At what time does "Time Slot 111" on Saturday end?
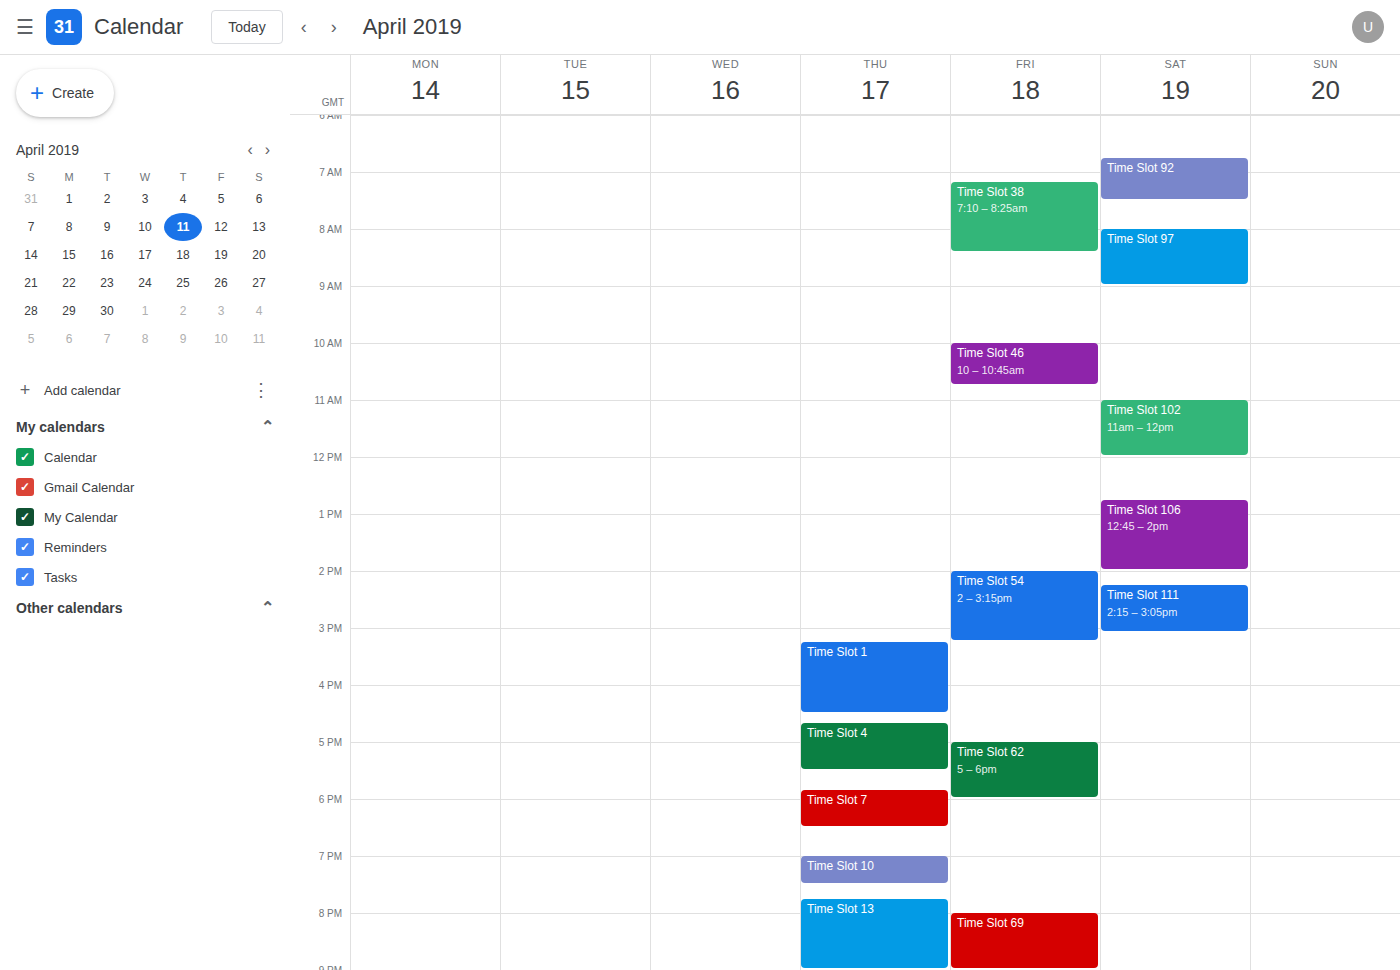
3:05 PM